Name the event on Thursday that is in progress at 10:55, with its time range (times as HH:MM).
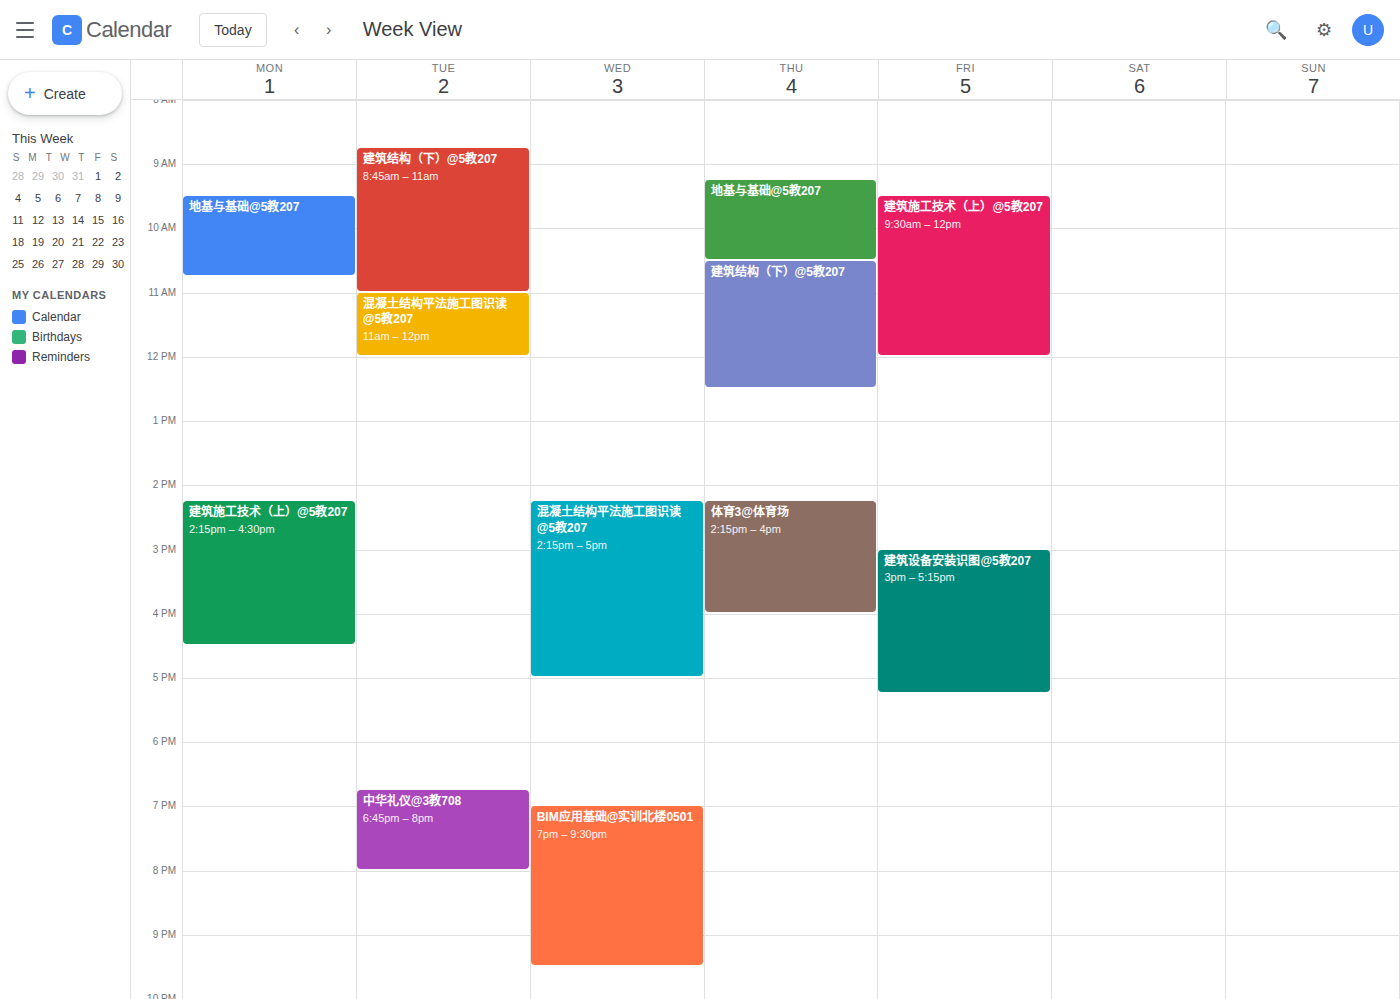
"建筑结构（下）@5教207", 10:30 to 12:30